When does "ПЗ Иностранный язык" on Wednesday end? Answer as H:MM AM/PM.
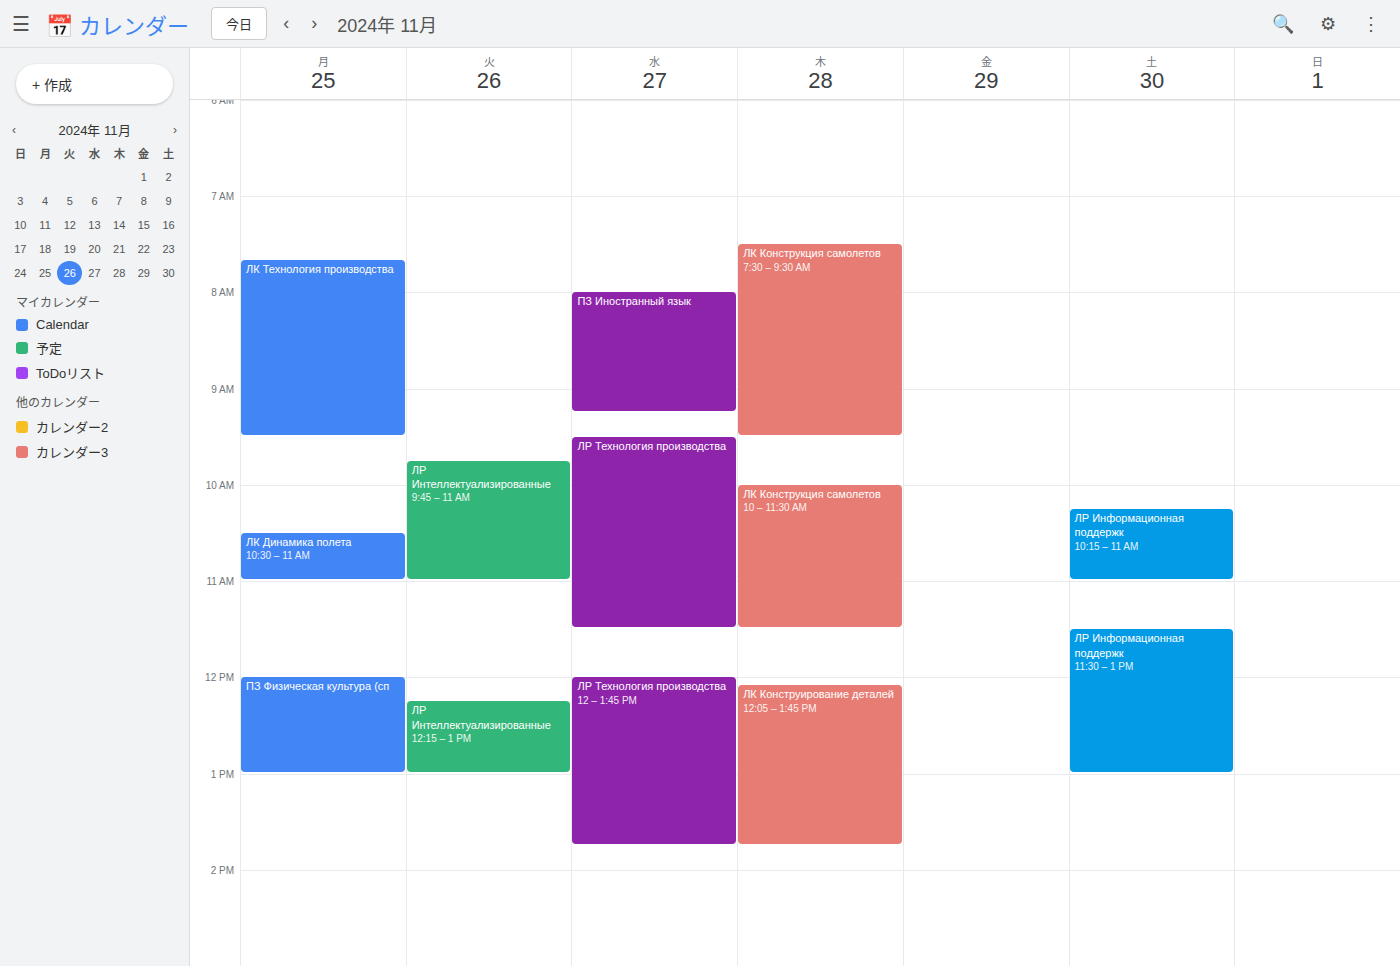
9:15 AM